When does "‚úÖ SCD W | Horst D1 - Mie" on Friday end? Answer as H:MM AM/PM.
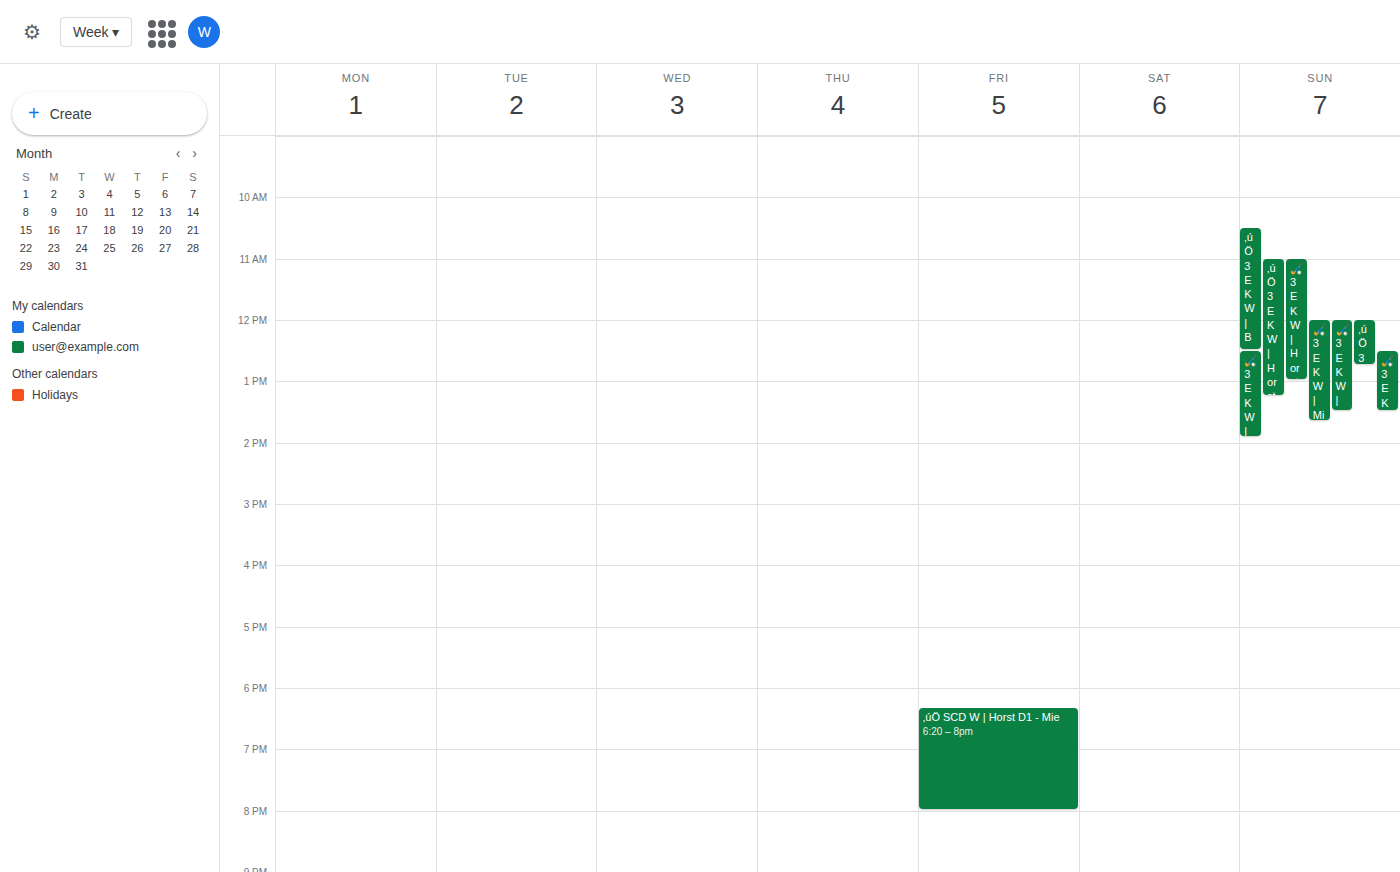
8:00 PM